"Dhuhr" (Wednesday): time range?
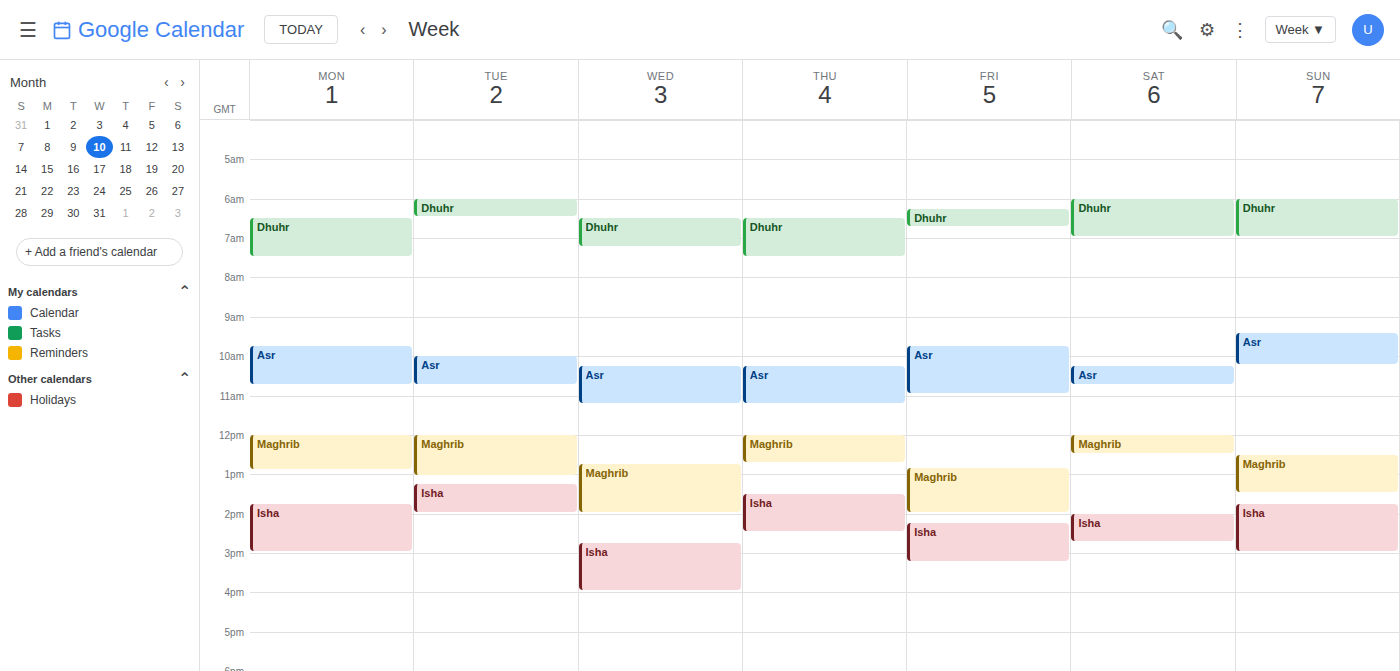
6:30 AM to 7:15 AM